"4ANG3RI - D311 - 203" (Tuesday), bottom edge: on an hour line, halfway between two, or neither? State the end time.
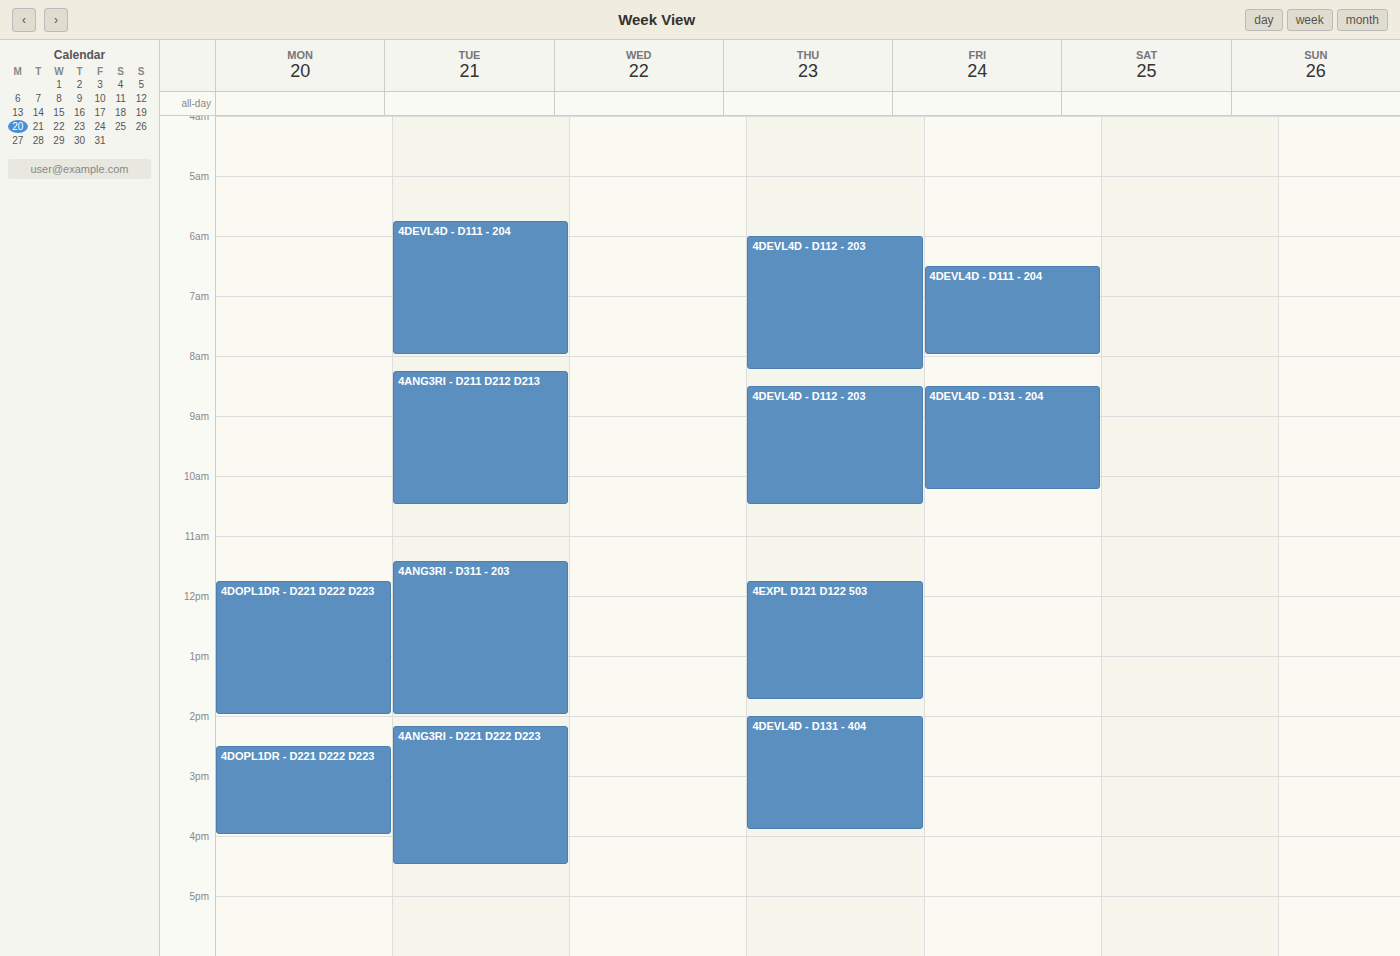
2:00 PM -- exactly on the 2 PM line.